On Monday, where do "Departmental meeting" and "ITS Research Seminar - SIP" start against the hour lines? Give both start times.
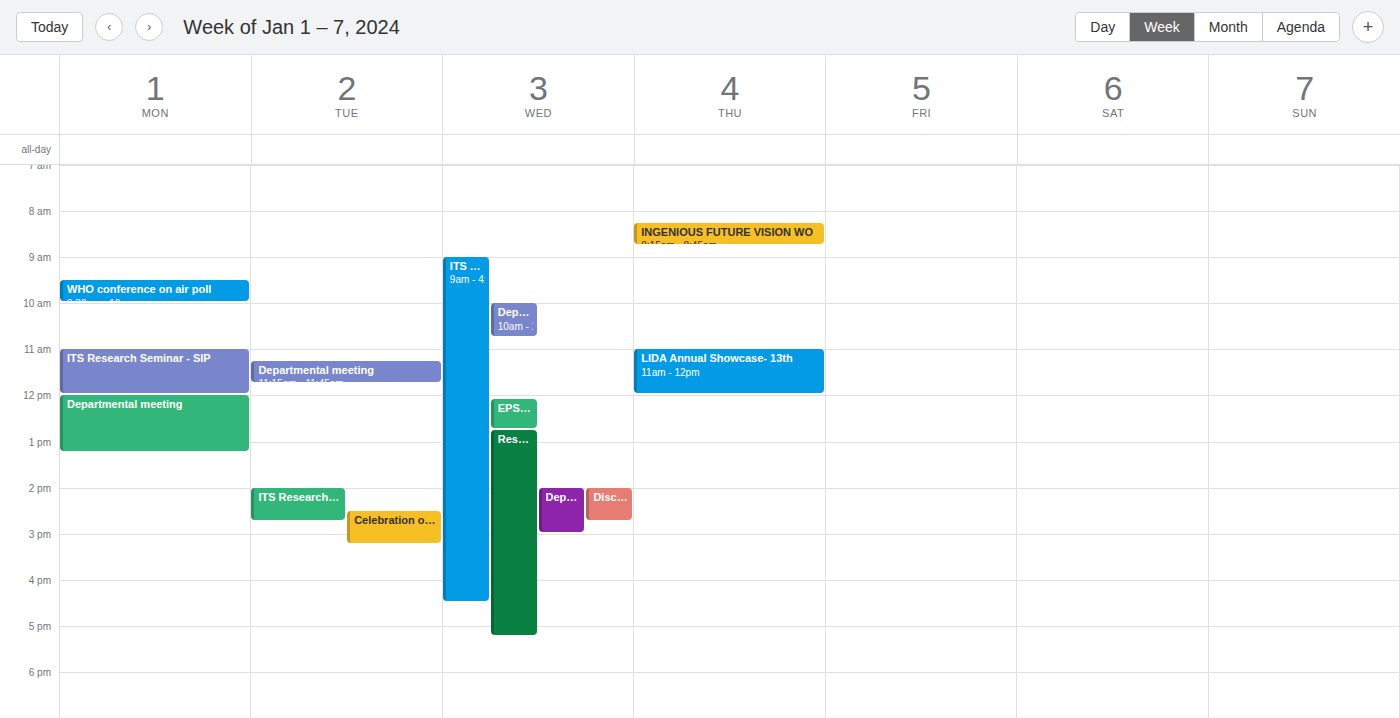
"Departmental meeting": 12:00 PM, exactly on the 12 PM line. "ITS Research Seminar - SIP": 11:00 AM, exactly on the 11 AM line.